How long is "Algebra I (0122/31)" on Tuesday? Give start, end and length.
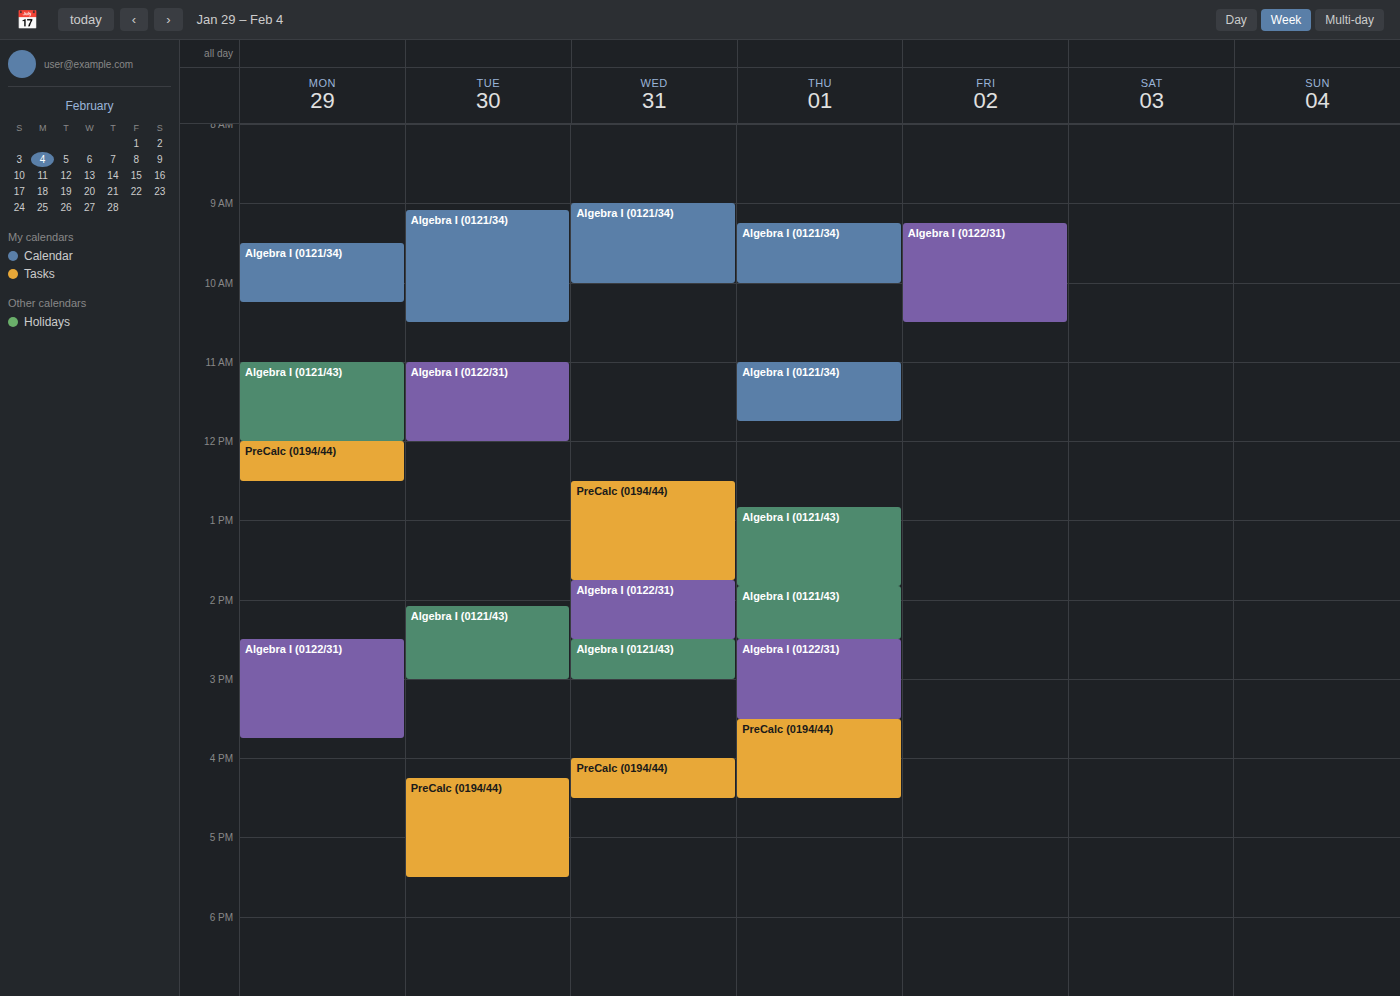
11:00 to 12:00, 1 hour